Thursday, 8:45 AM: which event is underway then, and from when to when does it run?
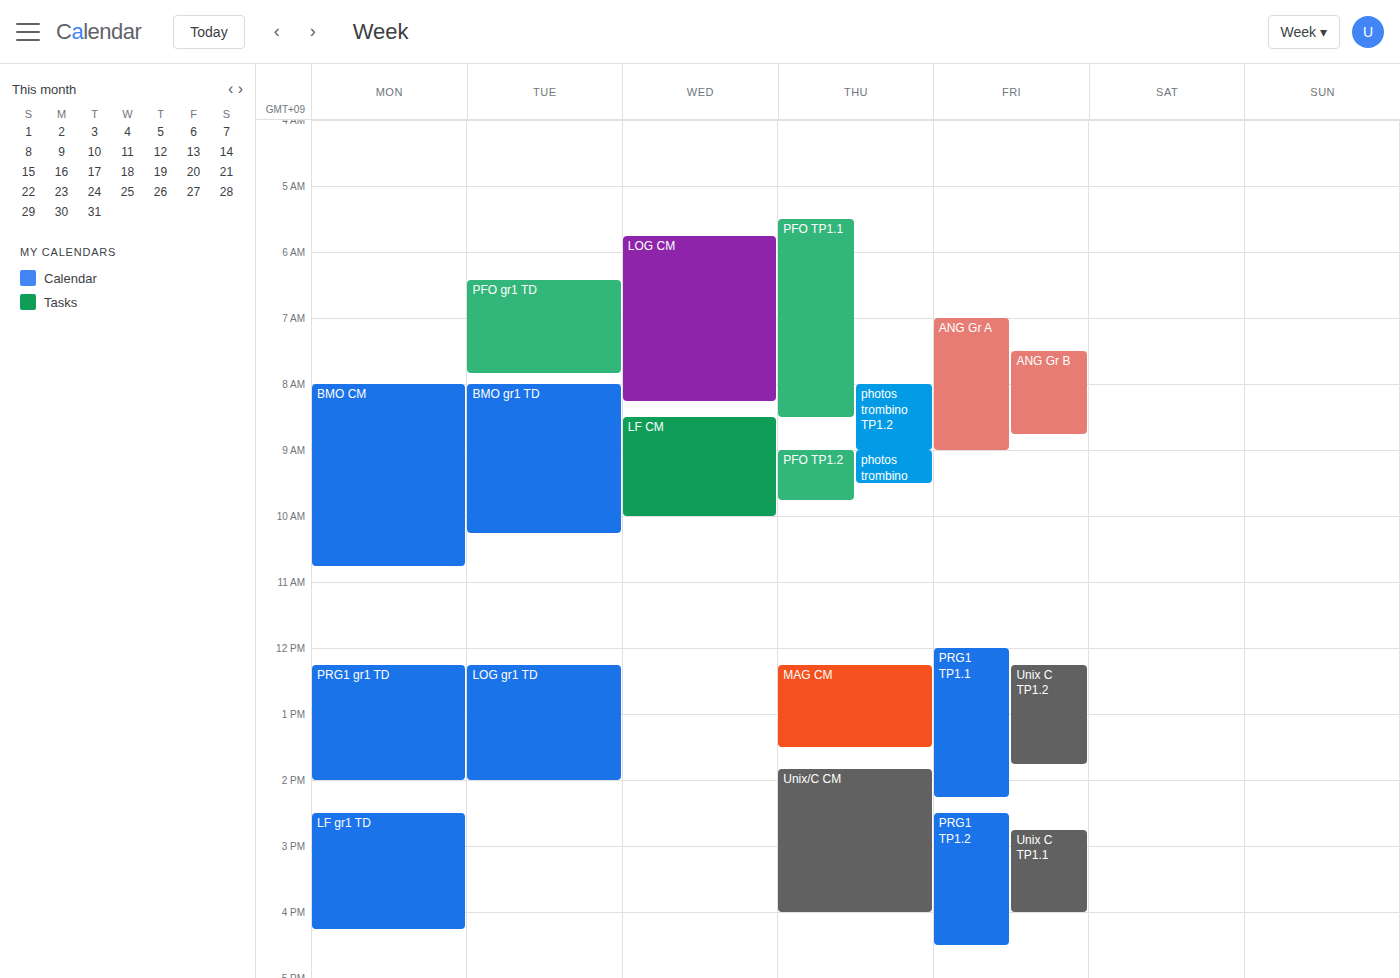
"photos trombino TP1.2", 8:00 AM to 9:00 AM